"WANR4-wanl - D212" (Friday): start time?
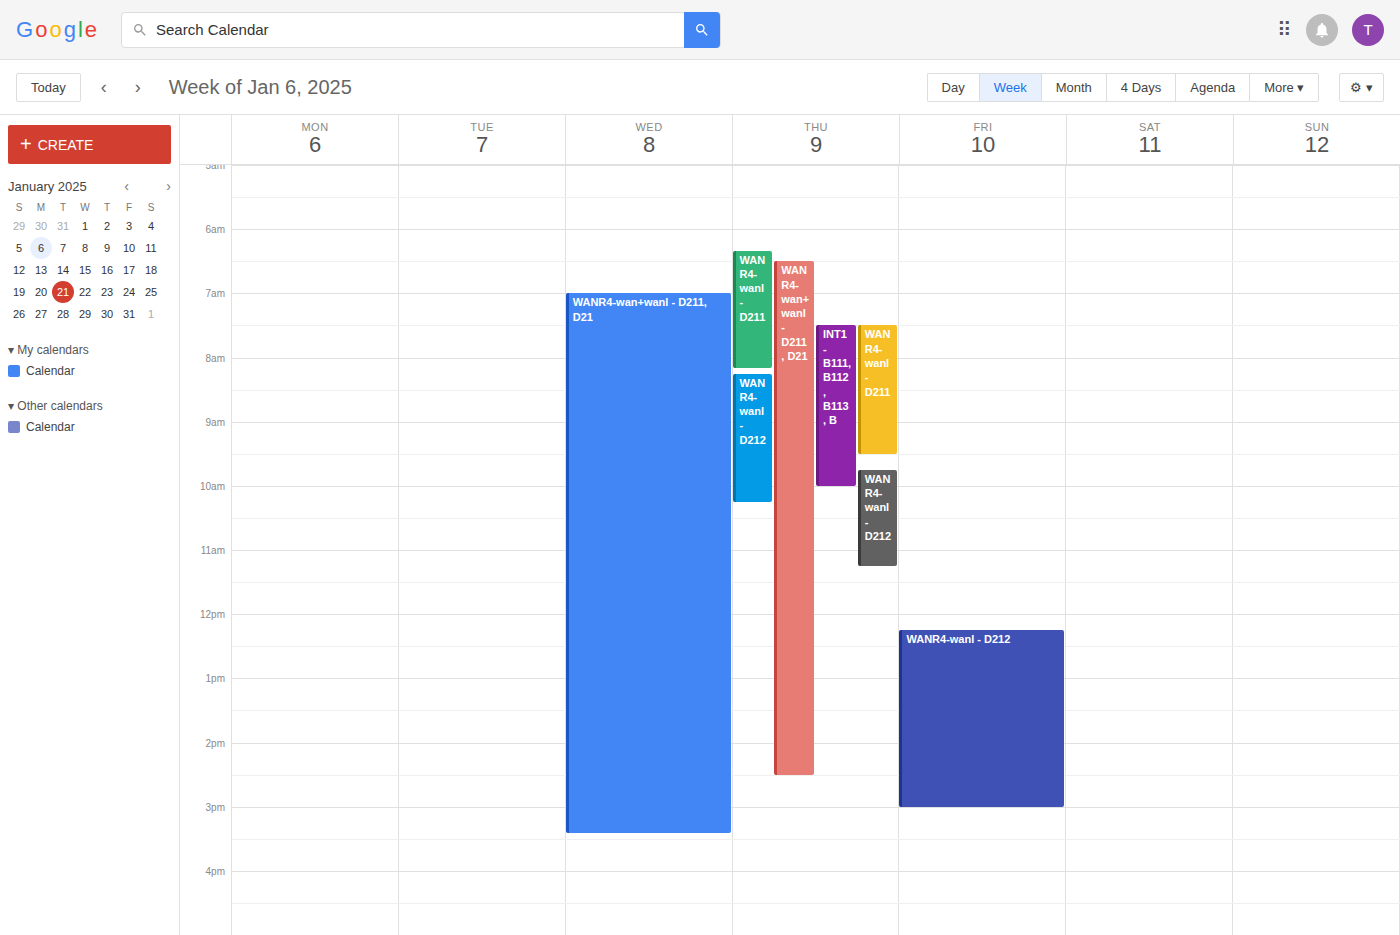
12:15 PM